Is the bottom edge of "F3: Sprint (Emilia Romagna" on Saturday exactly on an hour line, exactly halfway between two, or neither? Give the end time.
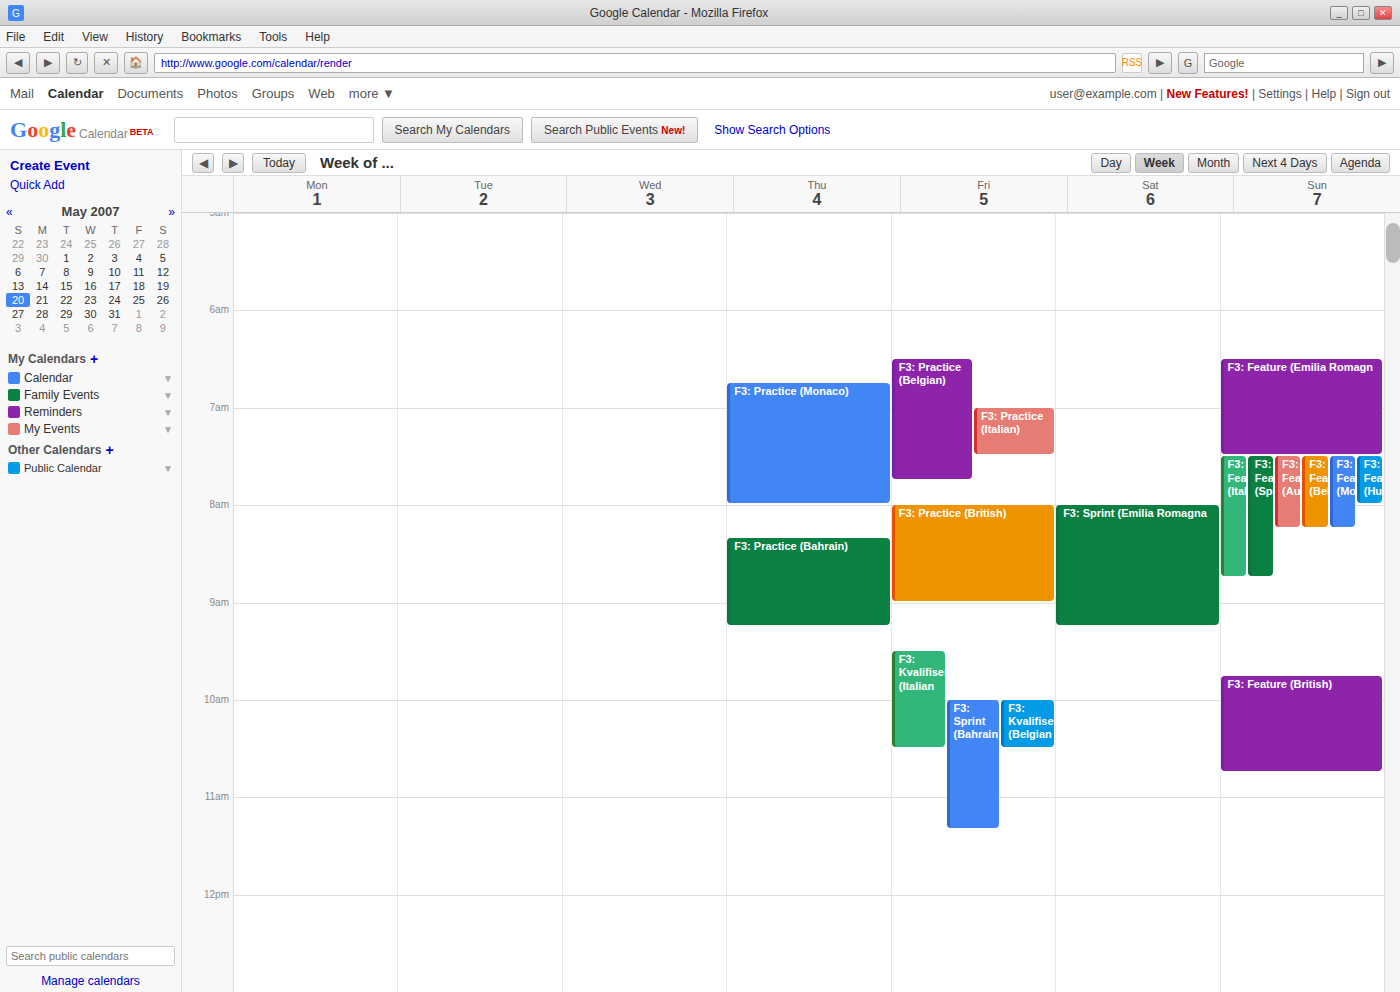
9:15 AM -- neither: a quarter of the way from the 9 AM line to the 10 AM line.